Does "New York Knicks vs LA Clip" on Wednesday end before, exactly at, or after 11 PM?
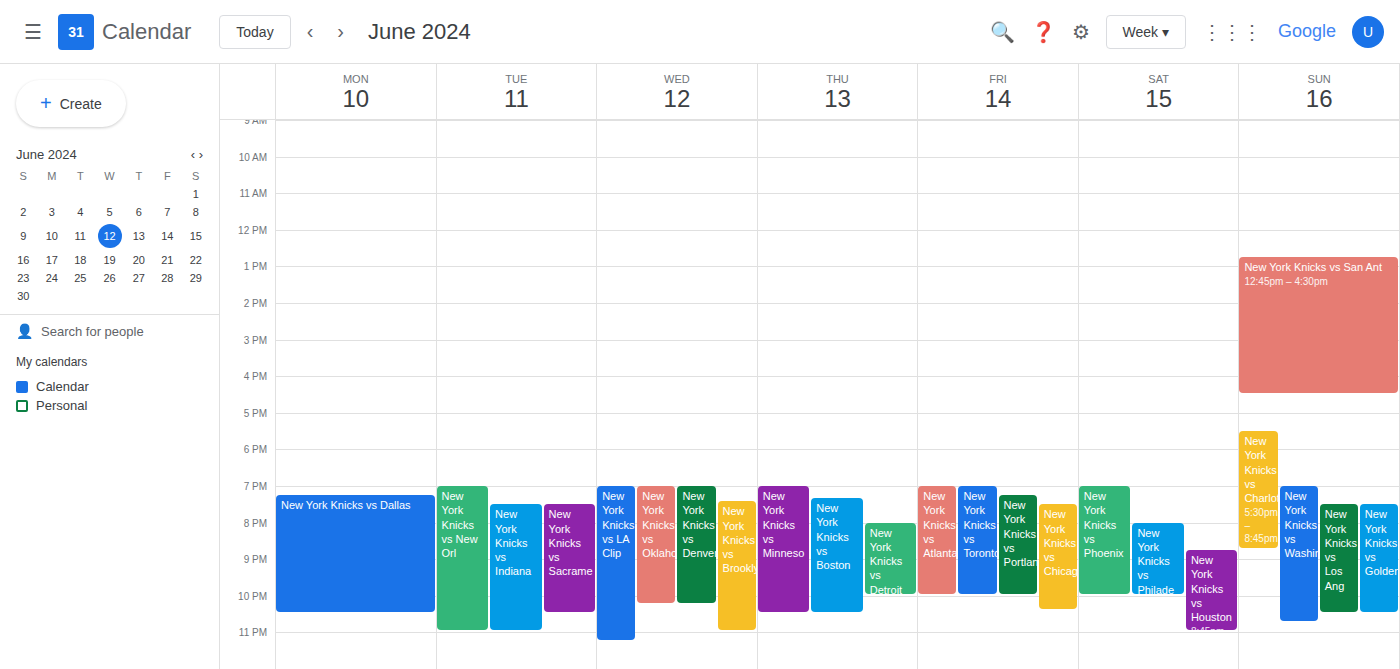
11:15 PM -- after 11 PM, 15 minutes below the 11 PM line.